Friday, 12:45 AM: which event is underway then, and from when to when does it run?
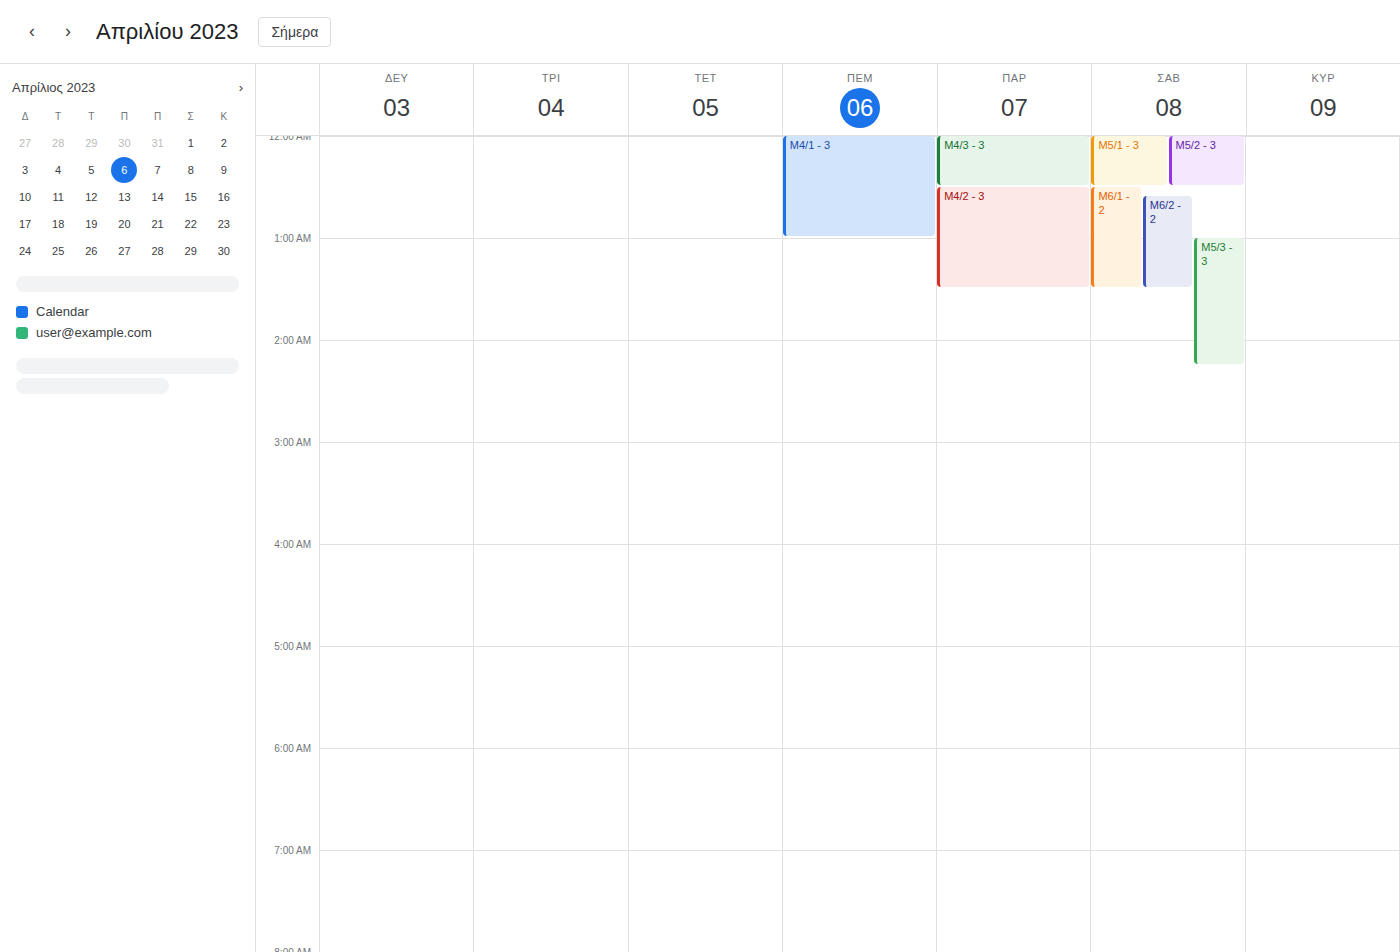
"M4/2 - 3", 12:30 AM to 1:30 AM